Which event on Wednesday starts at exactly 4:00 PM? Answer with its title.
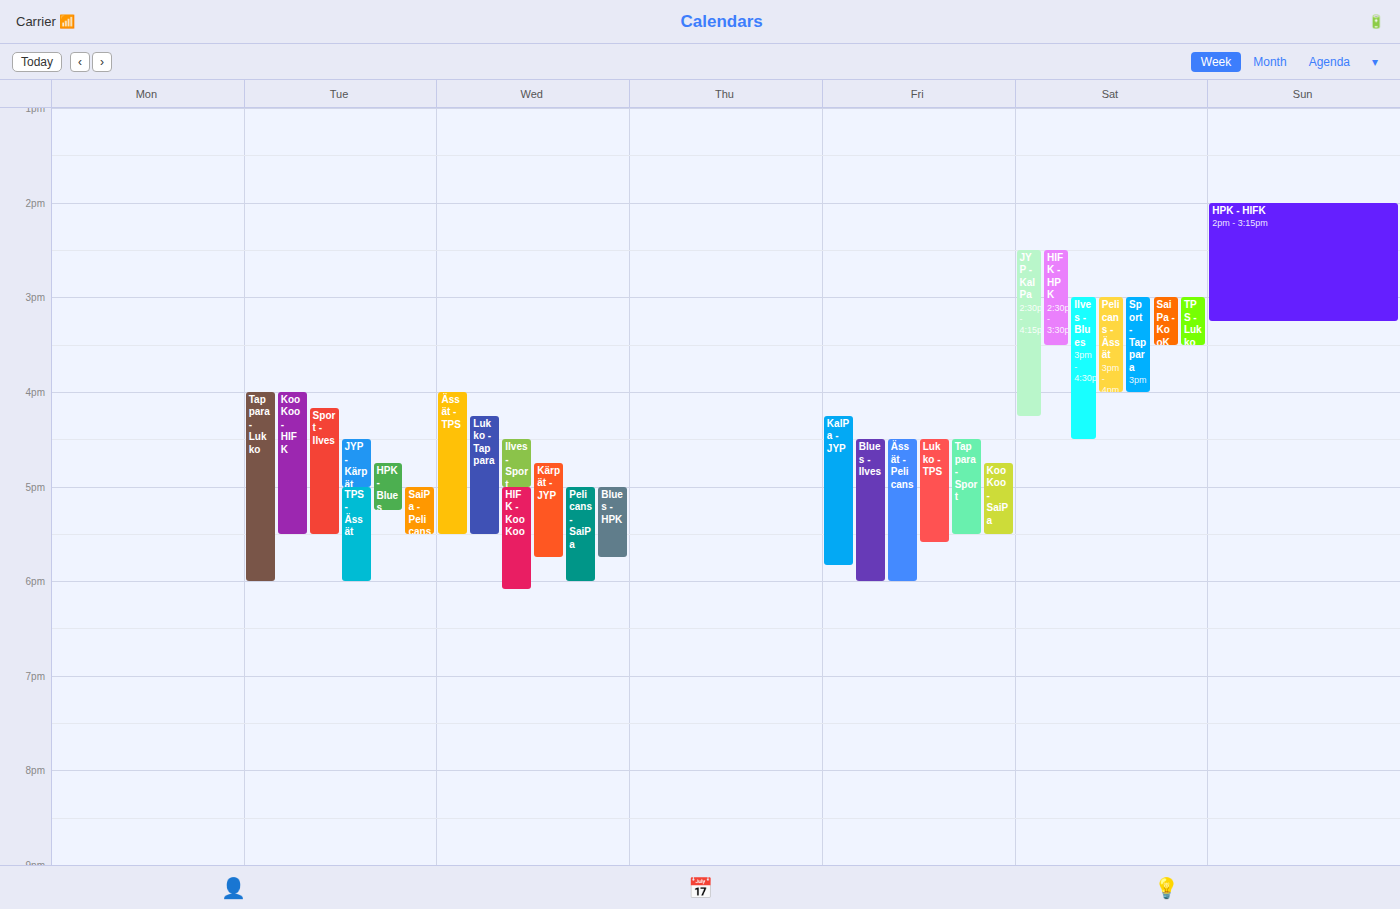
"Ässät - TPS"